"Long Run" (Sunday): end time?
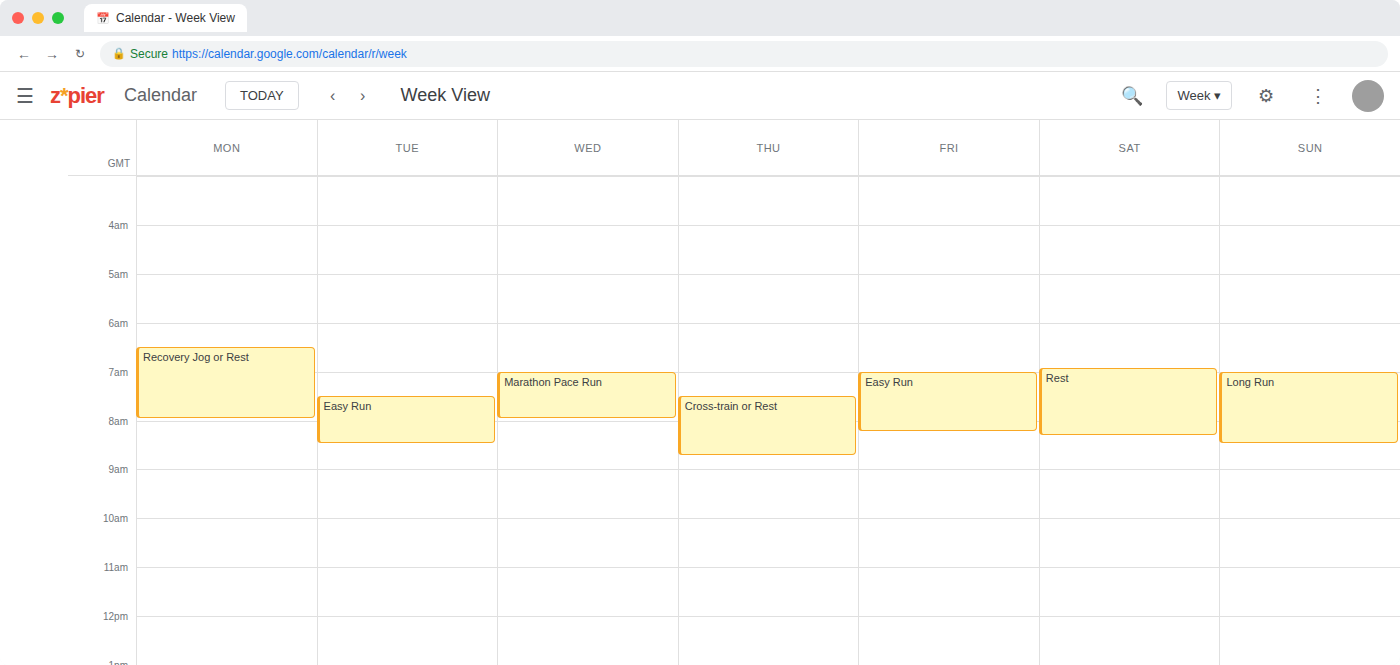
08:30